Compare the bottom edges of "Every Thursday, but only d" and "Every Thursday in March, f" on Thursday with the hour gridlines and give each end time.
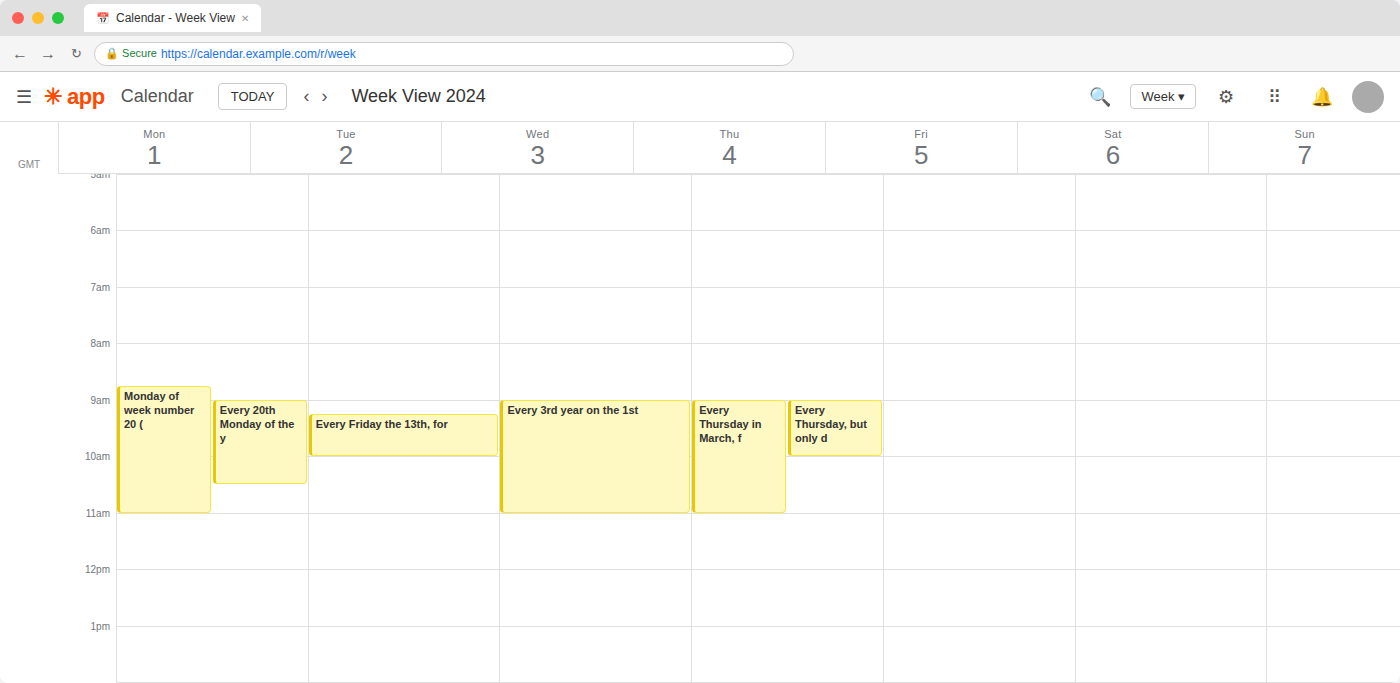
"Every Thursday, but only d": 10:00 AM, exactly on the 10 AM line. "Every Thursday in March, f": 11:00 AM, exactly on the 11 AM line.